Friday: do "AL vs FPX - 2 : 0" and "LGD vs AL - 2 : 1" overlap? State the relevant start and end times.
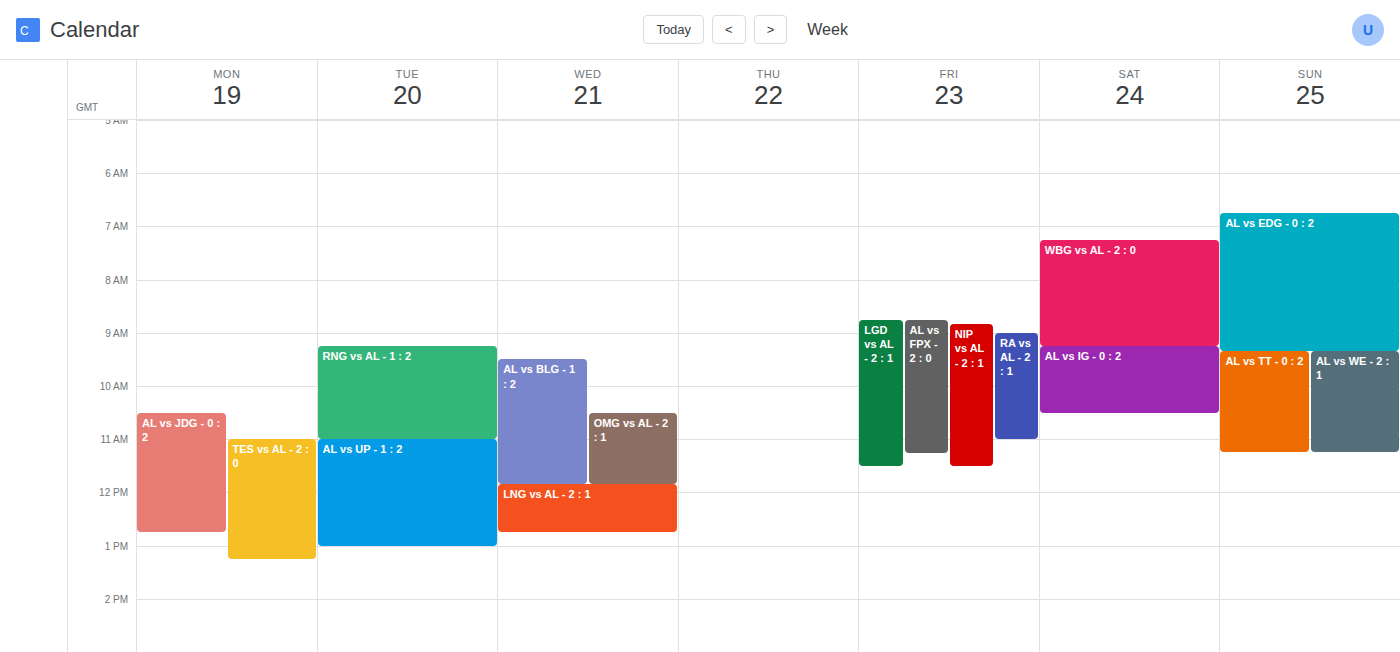
"AL vs FPX - 2 : 0" runs 8:45 AM to 11:15 AM, inside "LGD vs AL - 2 : 1" -- they overlap.